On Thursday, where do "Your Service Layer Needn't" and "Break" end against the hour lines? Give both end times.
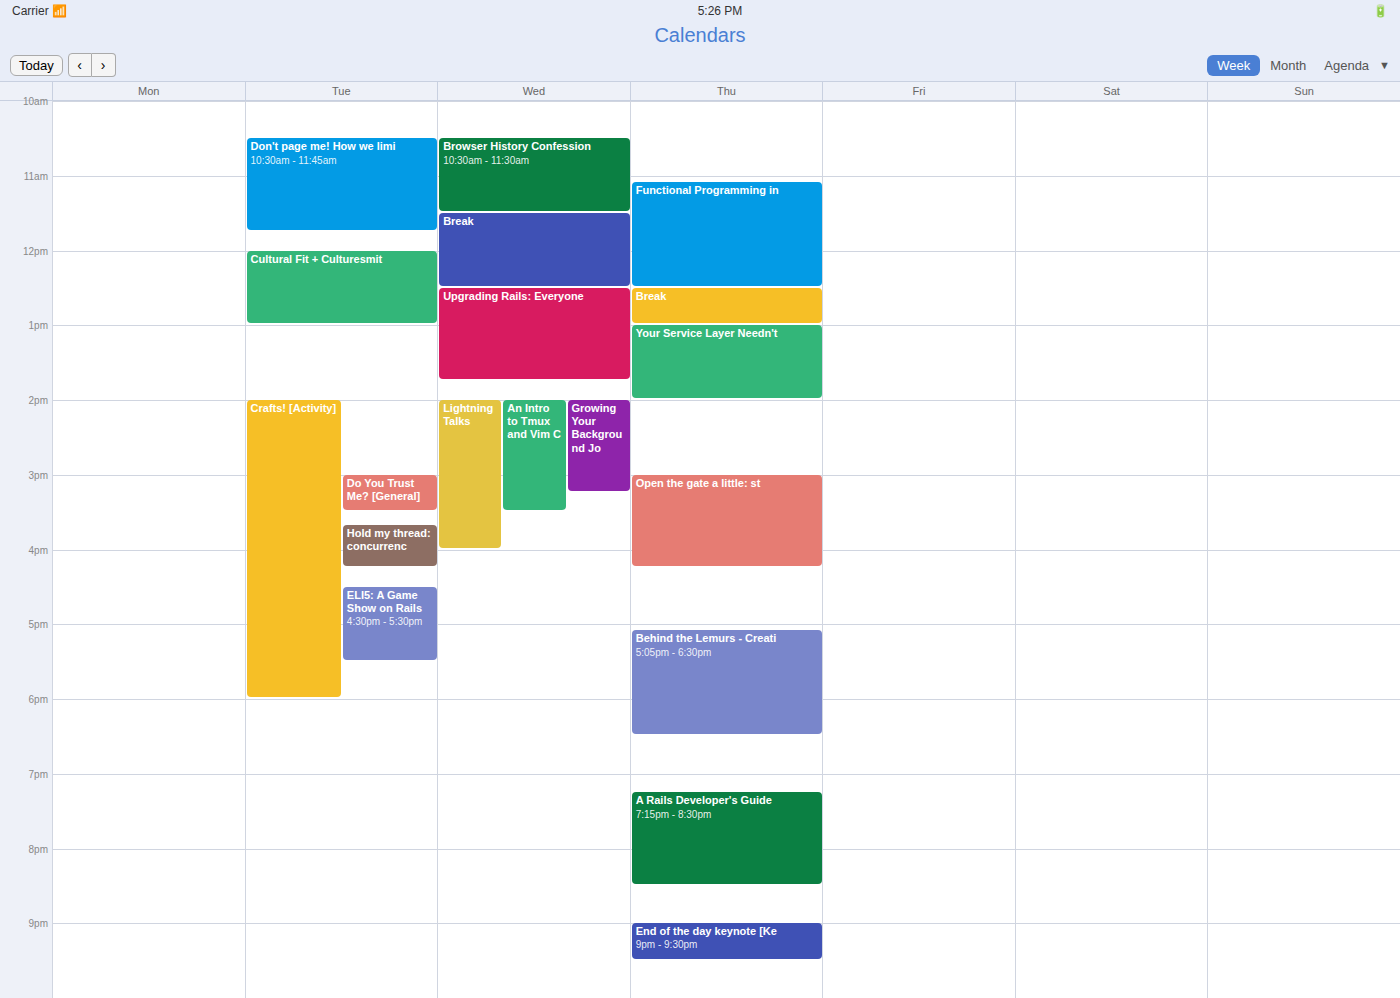
"Your Service Layer Needn't": 2:00 PM, exactly on the 2 PM line. "Break": 1:00 PM, exactly on the 1 PM line.